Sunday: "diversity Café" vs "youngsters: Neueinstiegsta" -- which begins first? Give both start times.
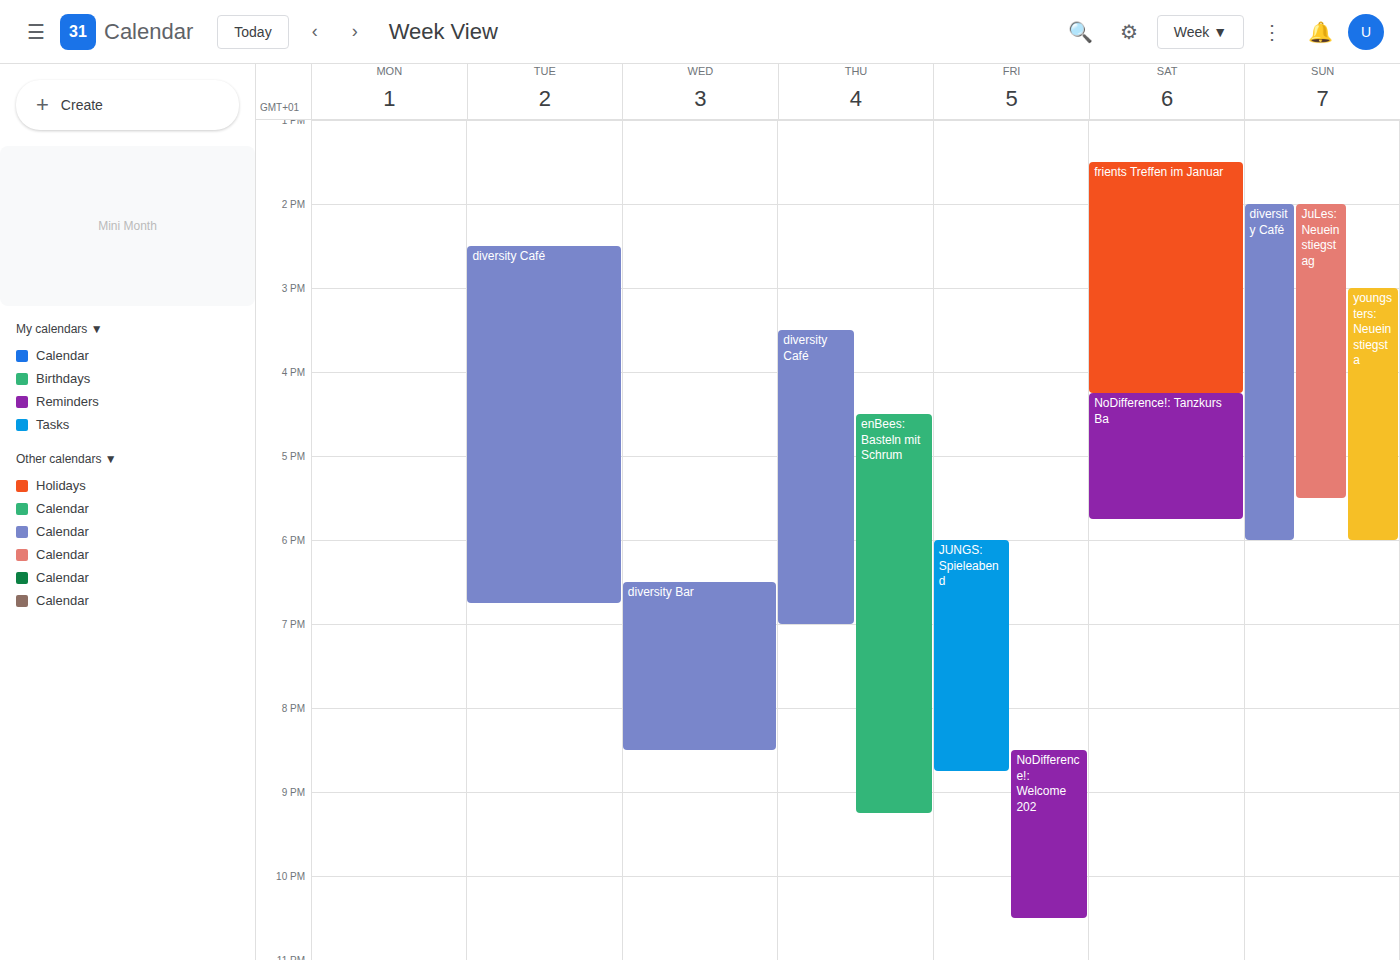
"diversity Café" 14:00; "youngsters: Neueinstiegsta" 15:00.